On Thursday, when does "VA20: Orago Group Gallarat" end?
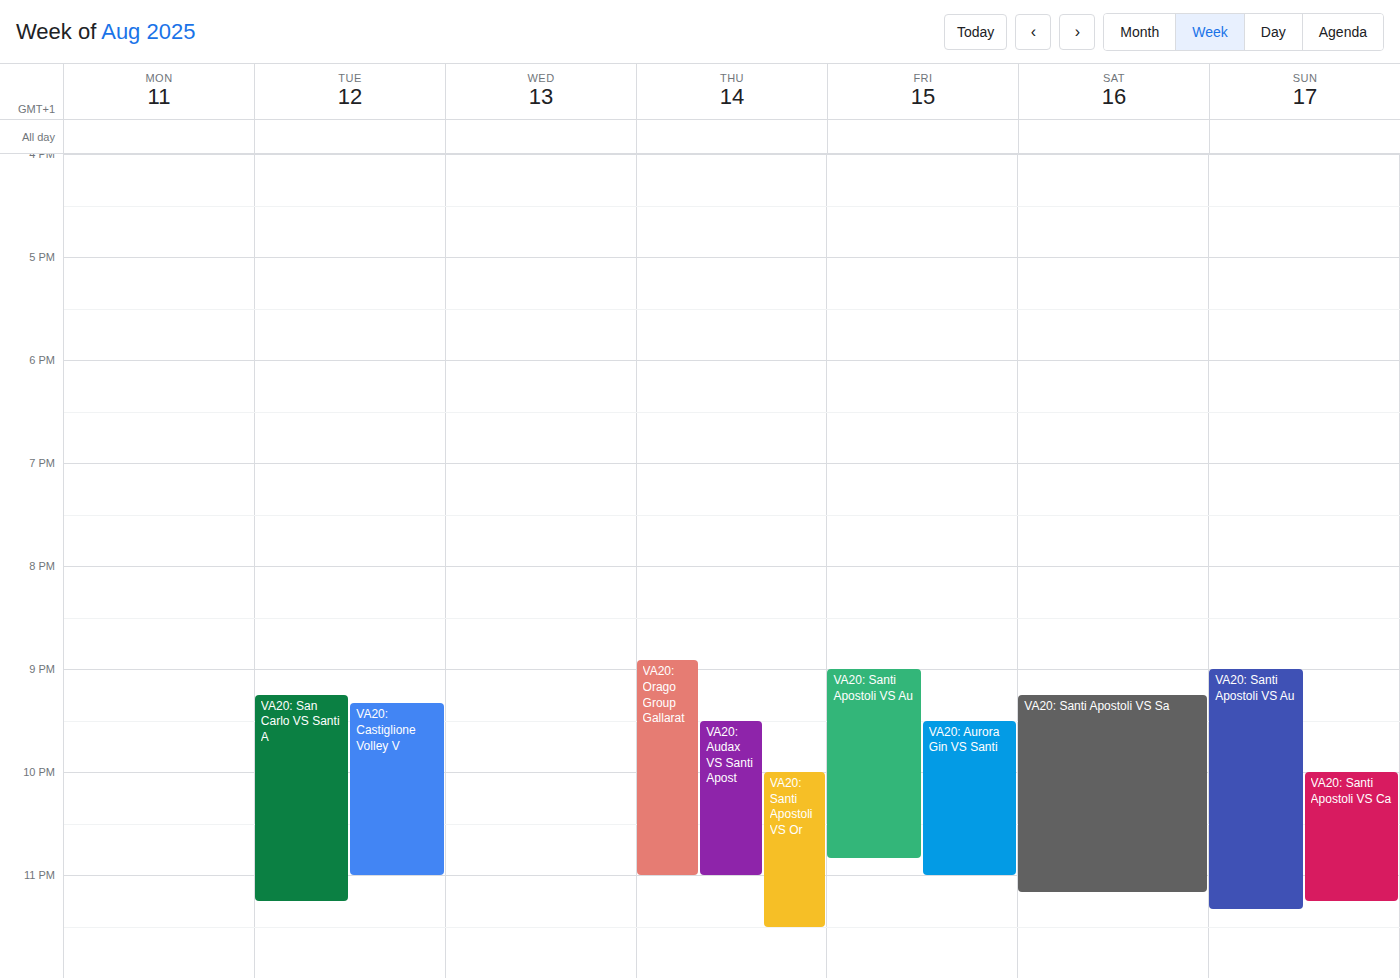
11:00 PM